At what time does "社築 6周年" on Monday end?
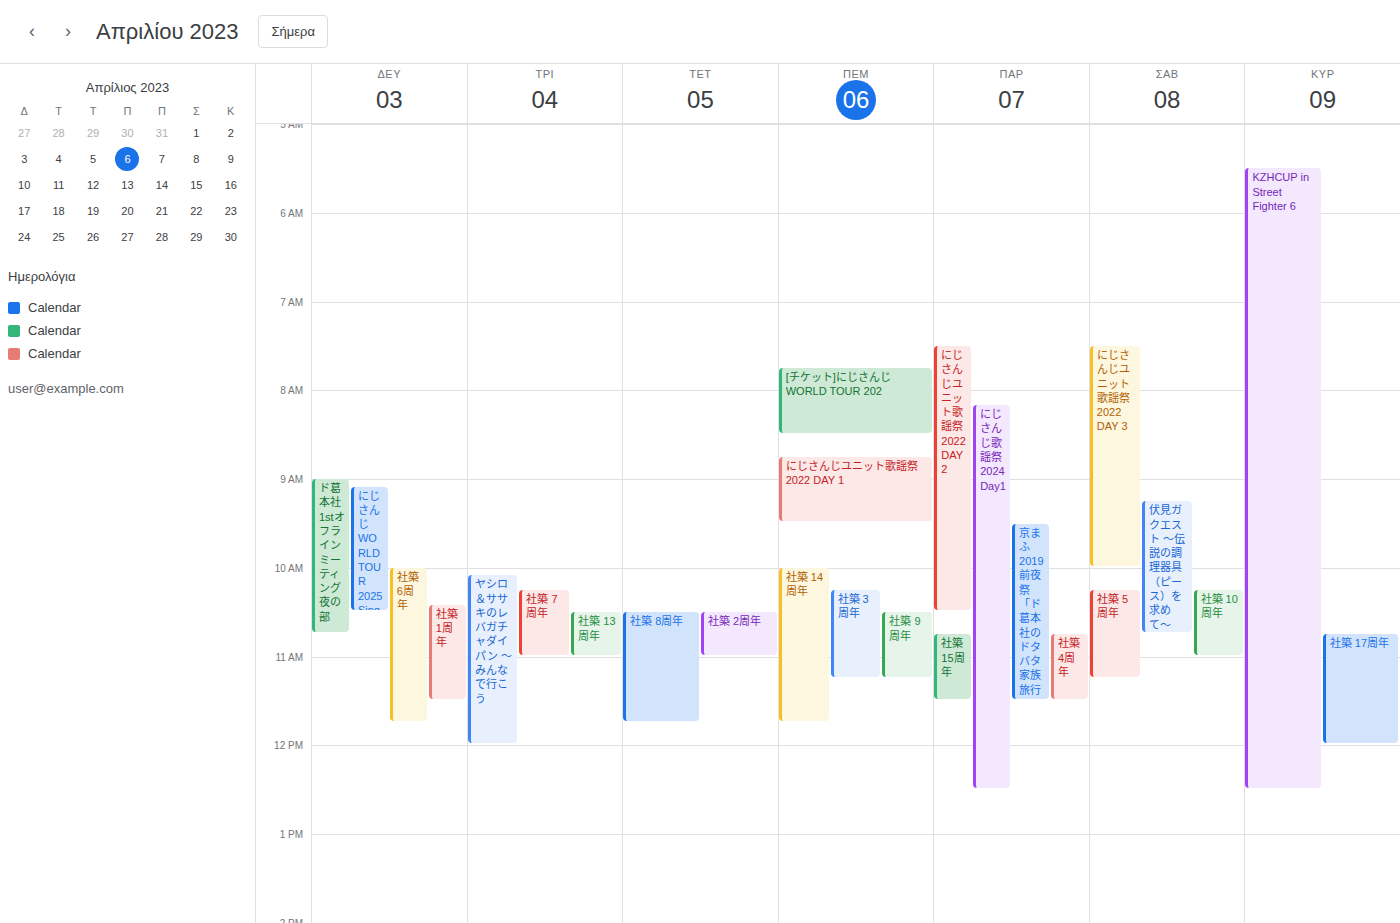
11:45 AM